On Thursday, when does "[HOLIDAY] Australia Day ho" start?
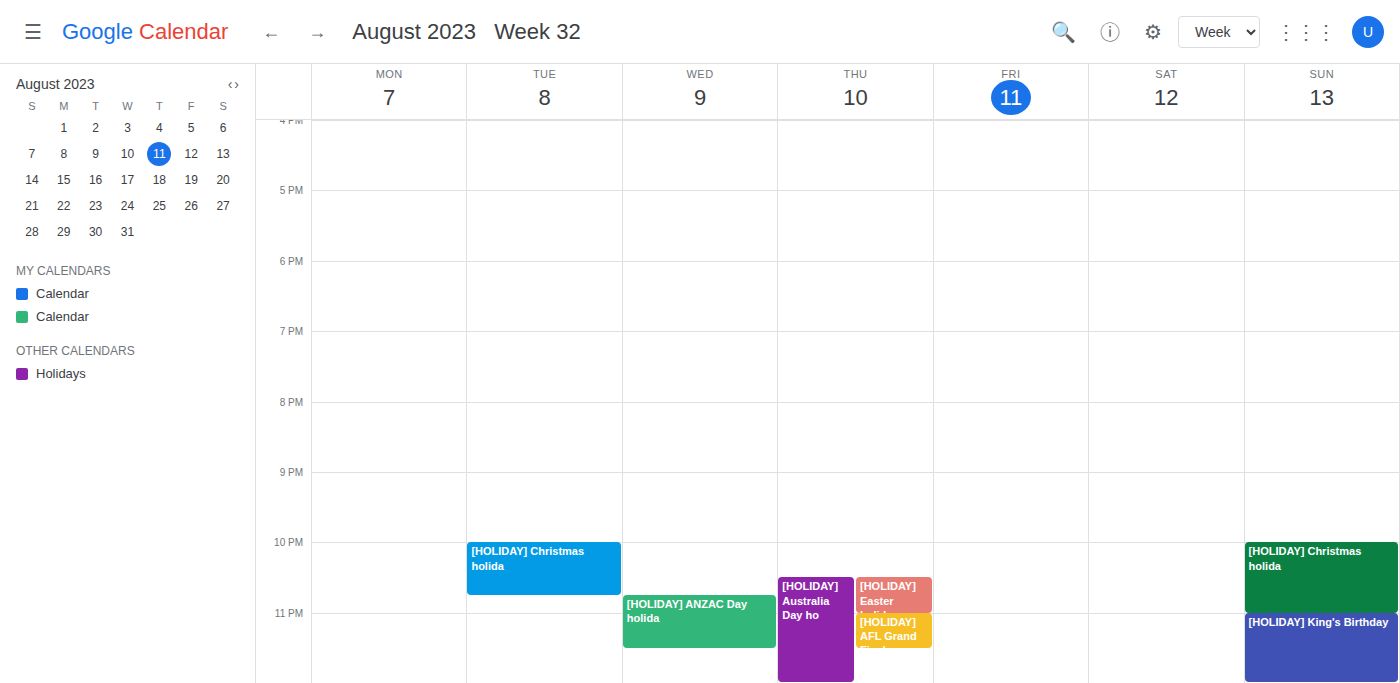
10:30 PM